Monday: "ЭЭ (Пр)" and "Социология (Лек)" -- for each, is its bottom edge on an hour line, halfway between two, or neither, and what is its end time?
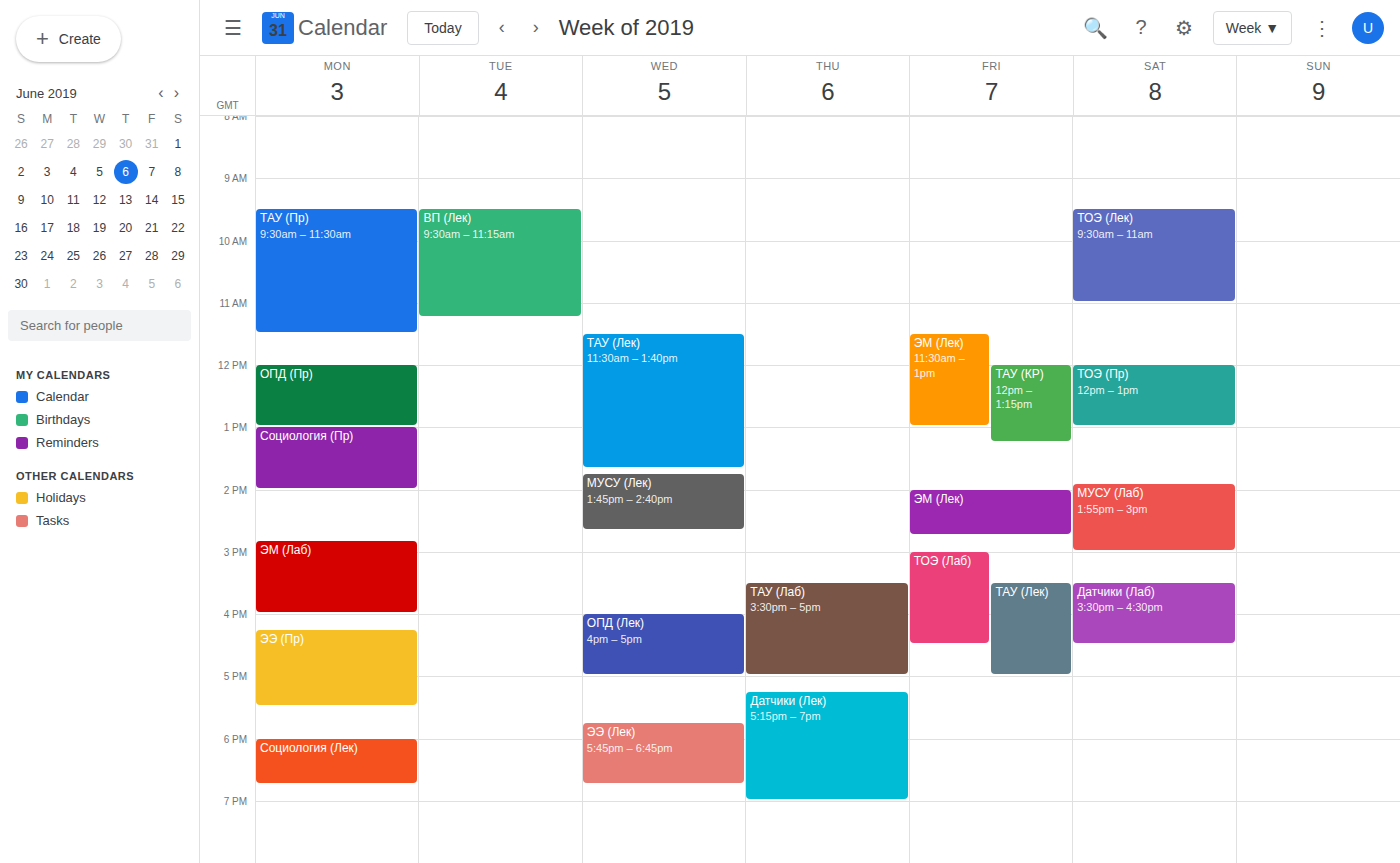
"ЭЭ (Пр)": 17:30, halfway between the 17:00 and 18:00 lines. "Социология (Лек)": 18:45, neither: three quarters of the way from the 18:00 line to the 19:00 line.